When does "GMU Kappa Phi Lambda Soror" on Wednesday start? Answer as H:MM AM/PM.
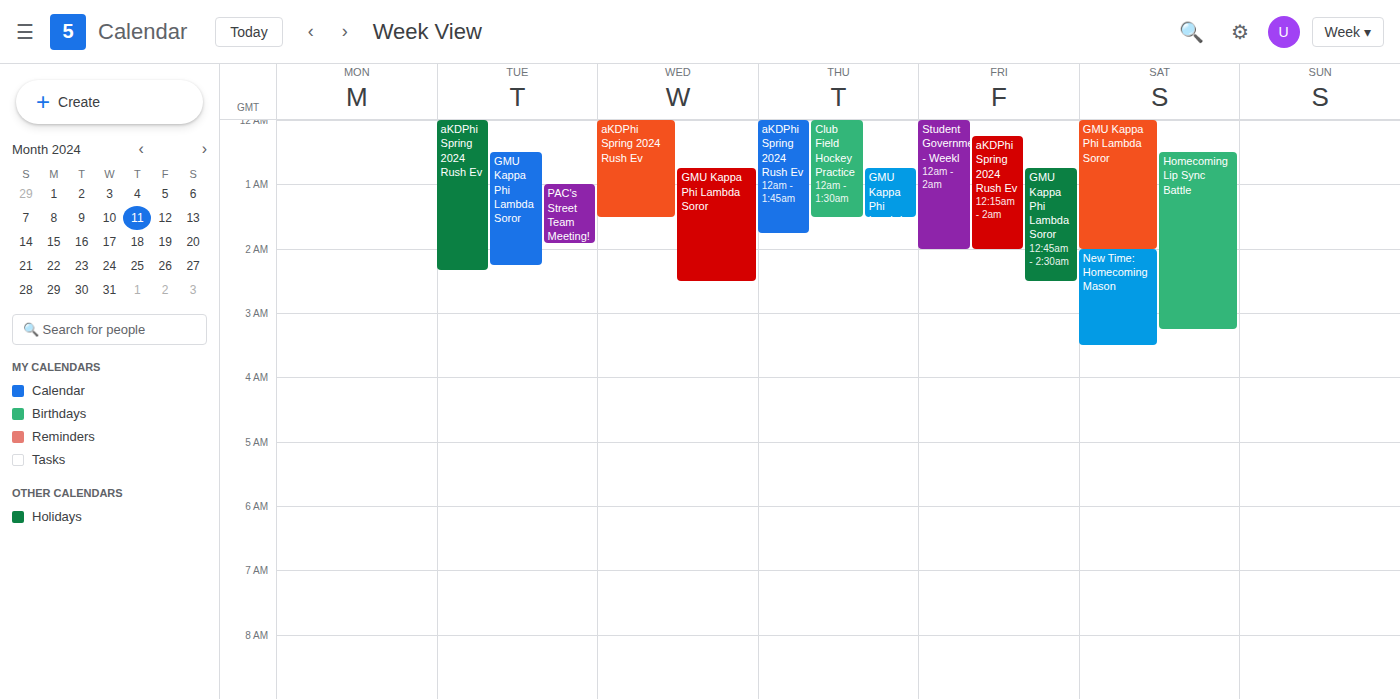
12:45 AM